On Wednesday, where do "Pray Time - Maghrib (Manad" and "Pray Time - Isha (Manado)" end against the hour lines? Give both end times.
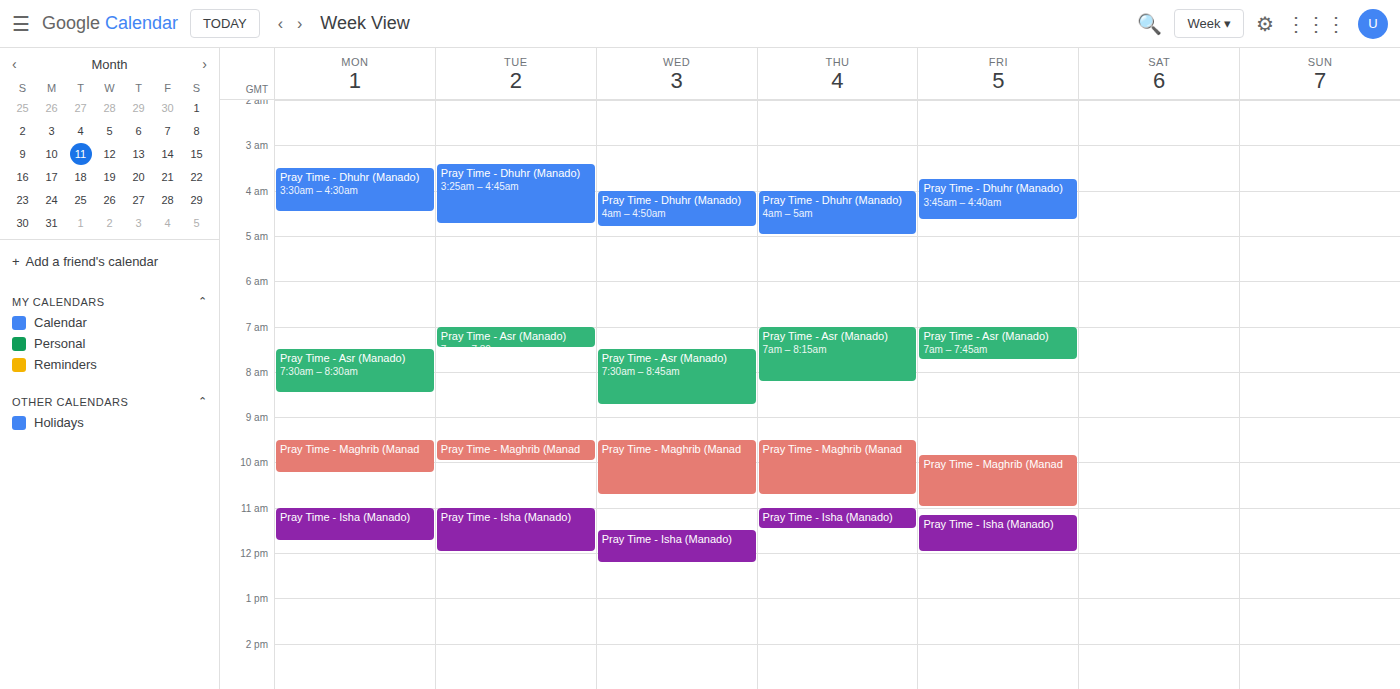
"Pray Time - Maghrib (Manad": 10:45 AM, neither: three quarters of the way from the 10 AM line to the 11 AM line. "Pray Time - Isha (Manado)": 12:15 PM, neither: a quarter of the way from the 12 PM line to the 1 PM line.